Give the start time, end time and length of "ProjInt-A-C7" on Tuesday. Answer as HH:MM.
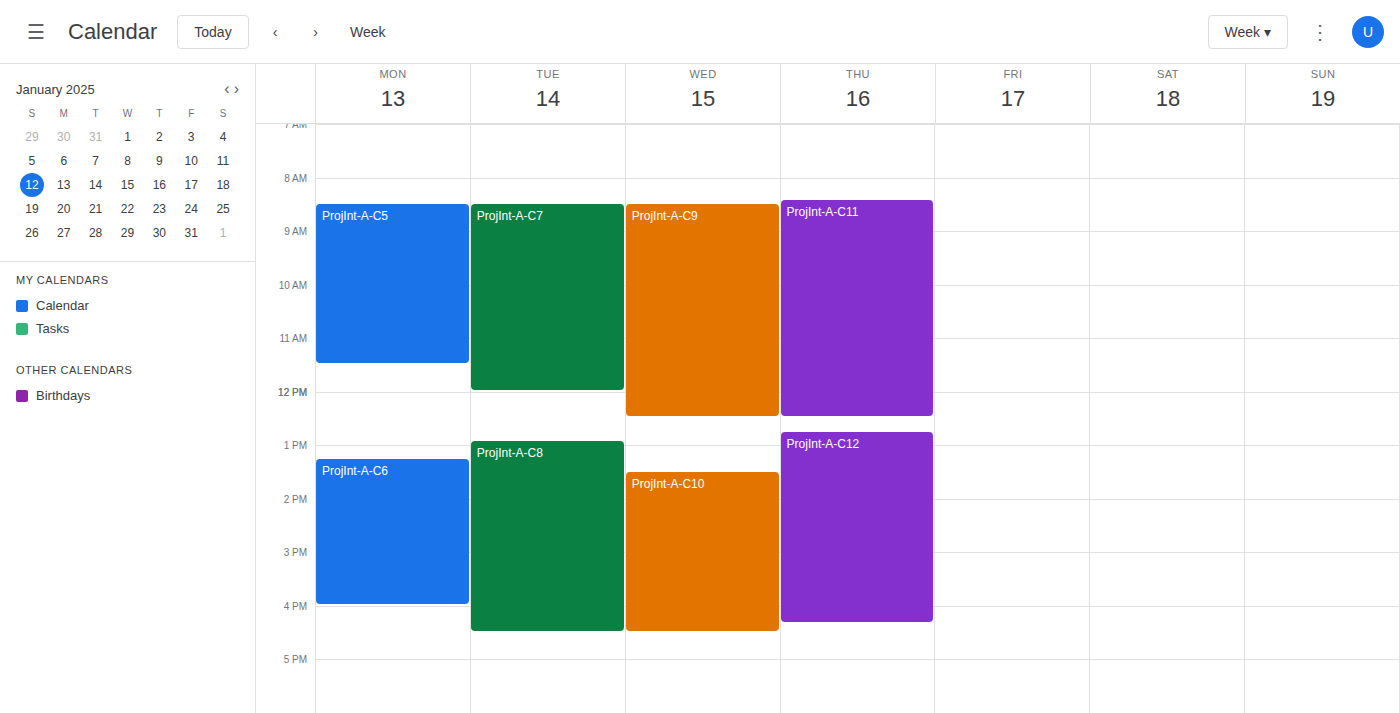
08:30 to 12:00, 3 hours 30 minutes